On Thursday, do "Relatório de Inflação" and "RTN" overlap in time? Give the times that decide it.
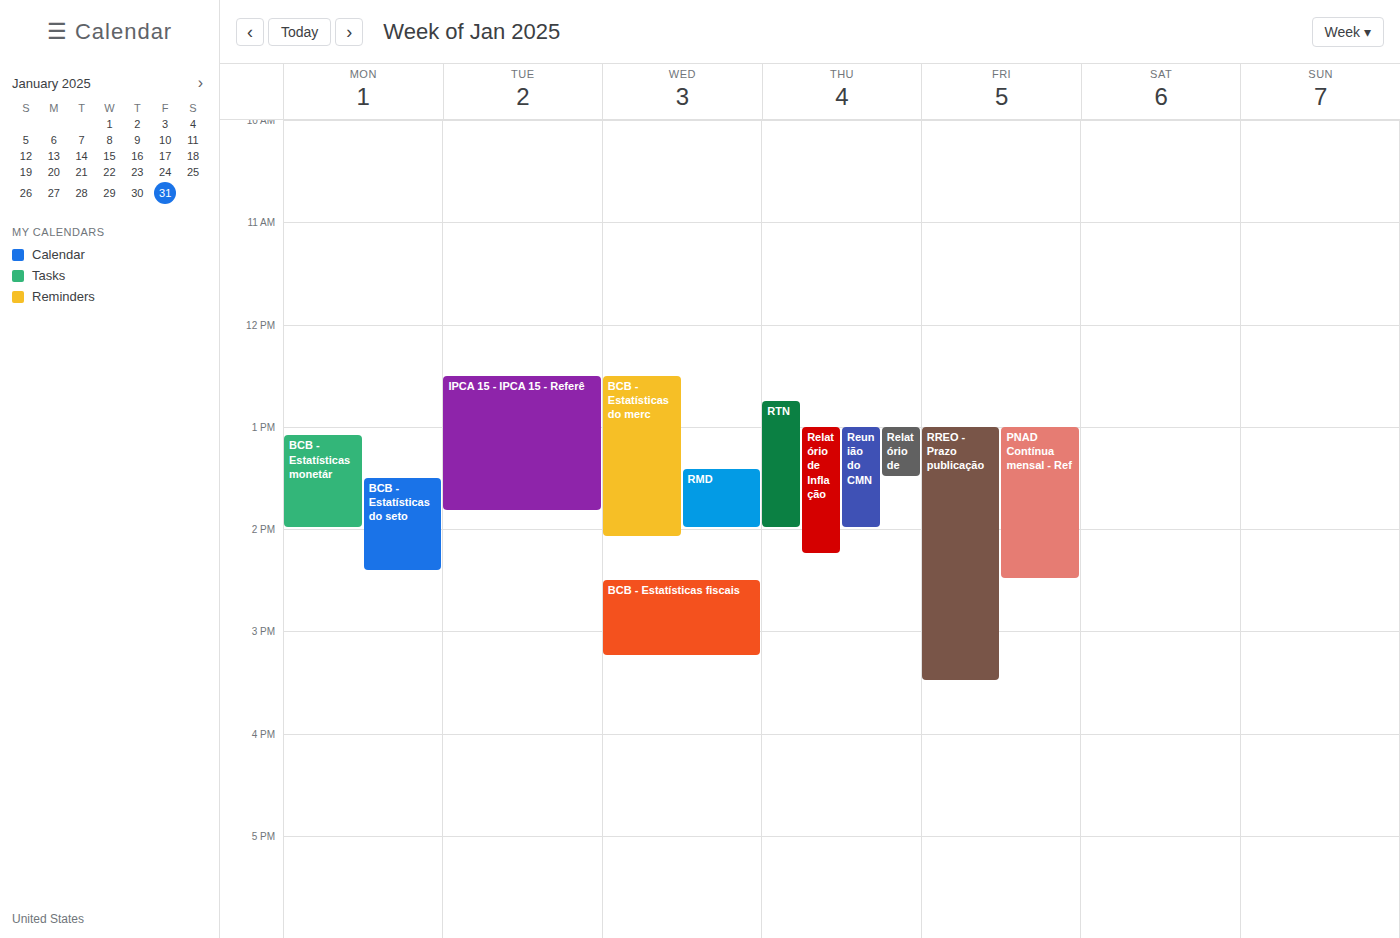
"Relatório de Inflação" starts at 1:00 PM, before "RTN" ends at 2:00 PM -- they overlap.